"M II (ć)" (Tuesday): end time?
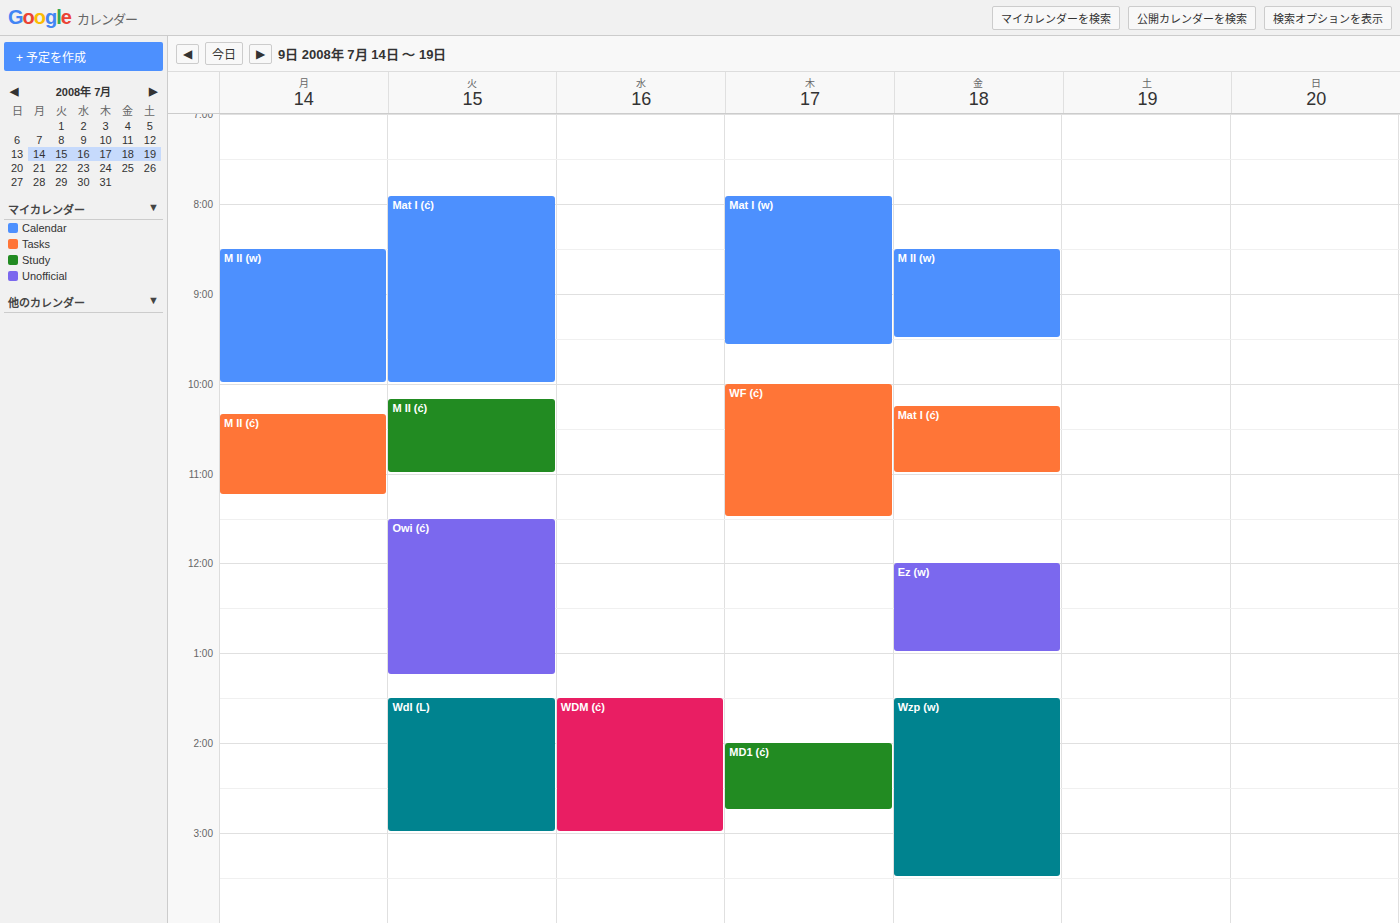
11:00 AM